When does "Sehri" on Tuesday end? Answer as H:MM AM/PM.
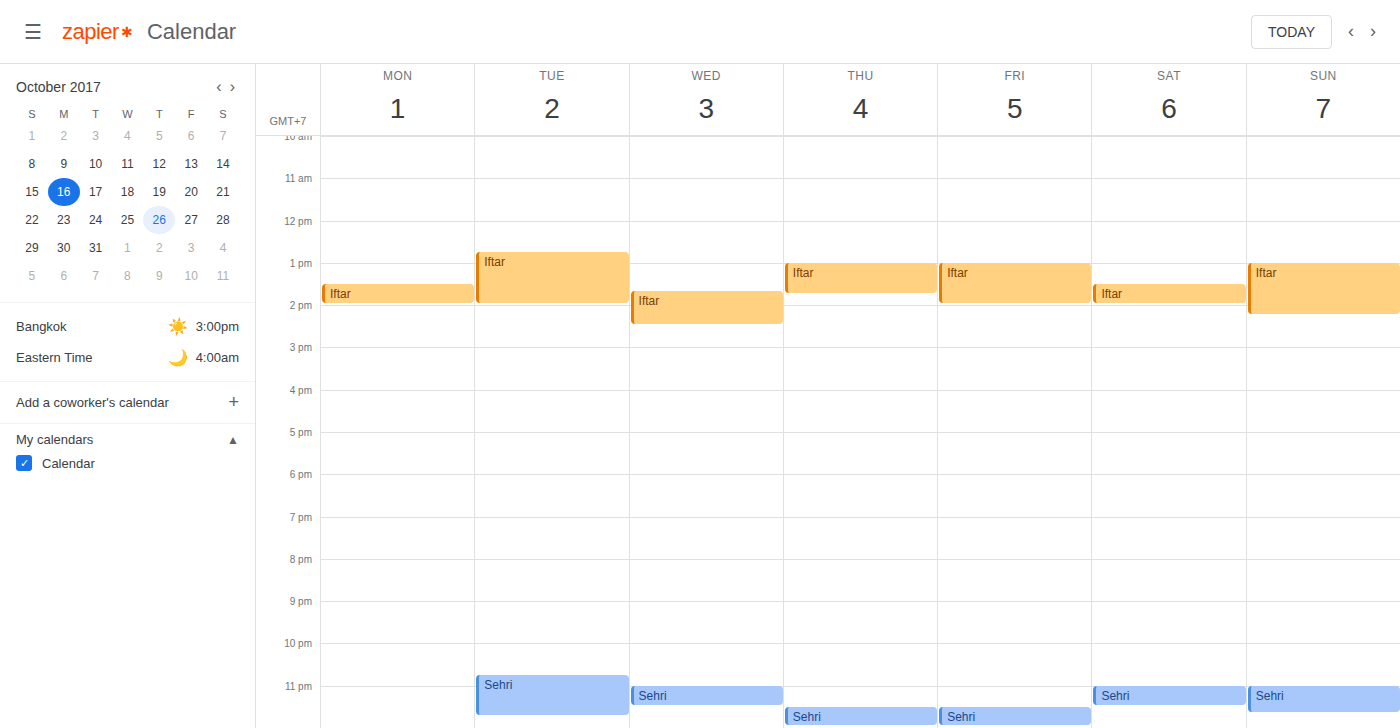
11:45 PM